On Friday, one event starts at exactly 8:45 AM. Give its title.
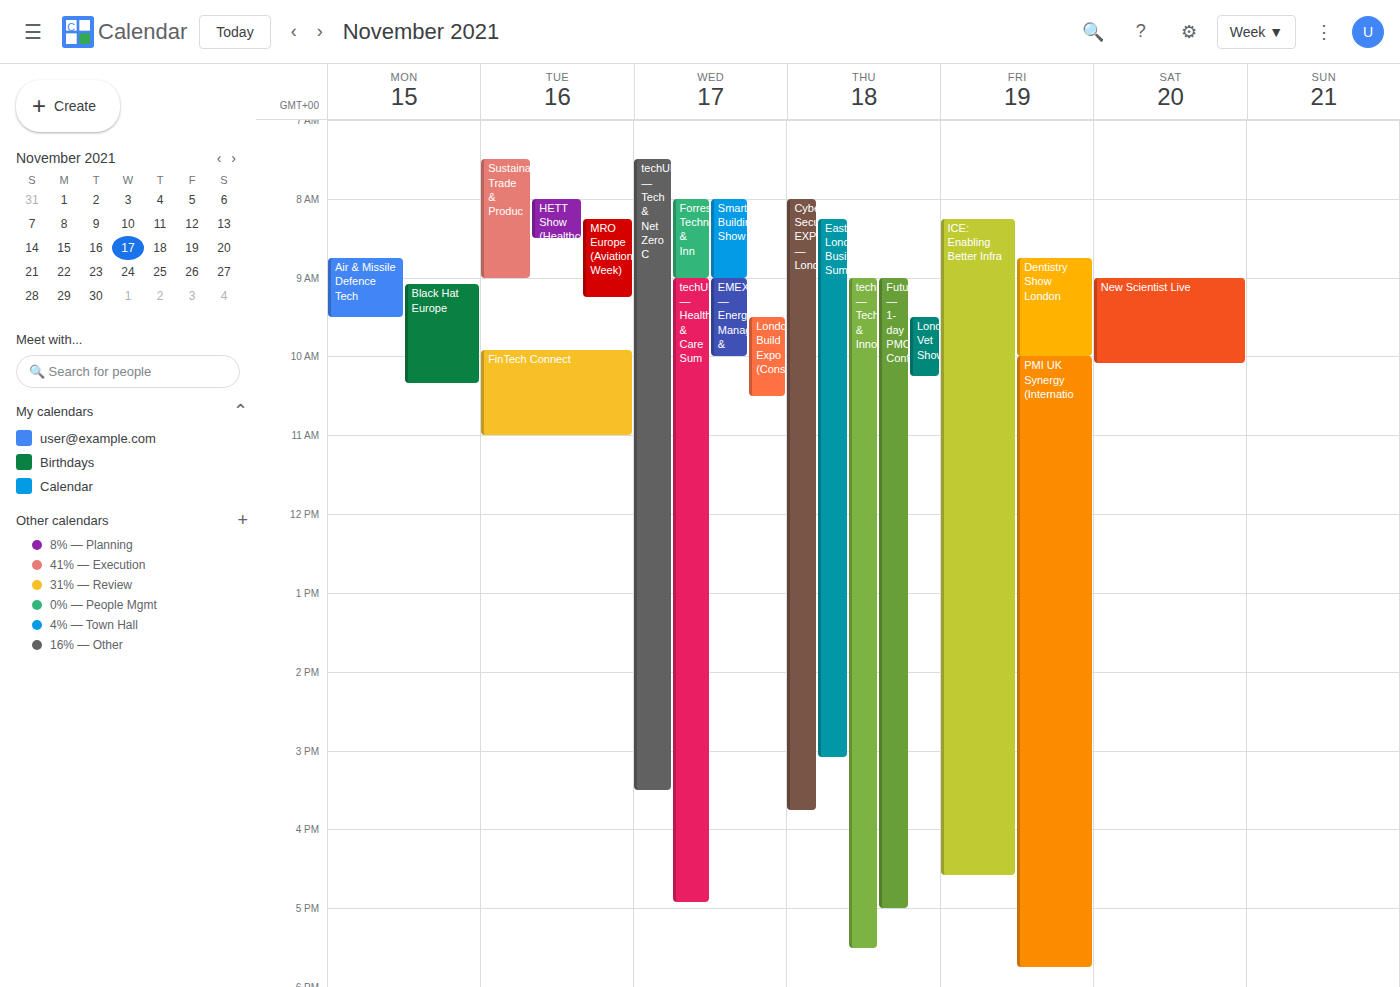
"Dentistry Show London"